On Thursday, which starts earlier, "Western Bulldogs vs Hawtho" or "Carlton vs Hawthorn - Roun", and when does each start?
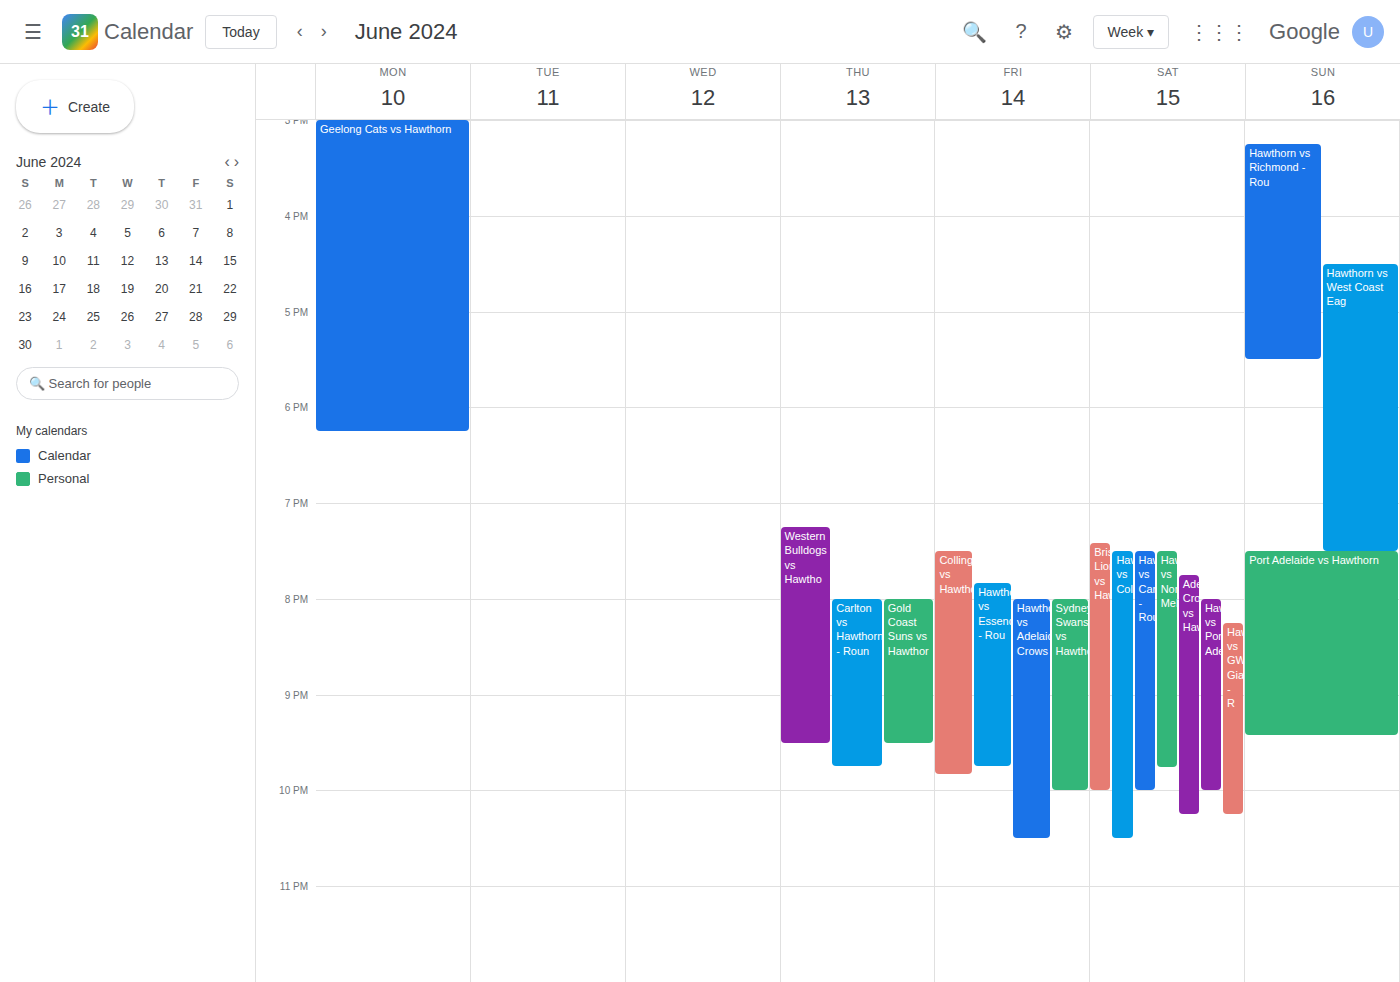
"Western Bulldogs vs Hawtho" 7:15 PM; "Carlton vs Hawthorn - Roun" 8:00 PM.